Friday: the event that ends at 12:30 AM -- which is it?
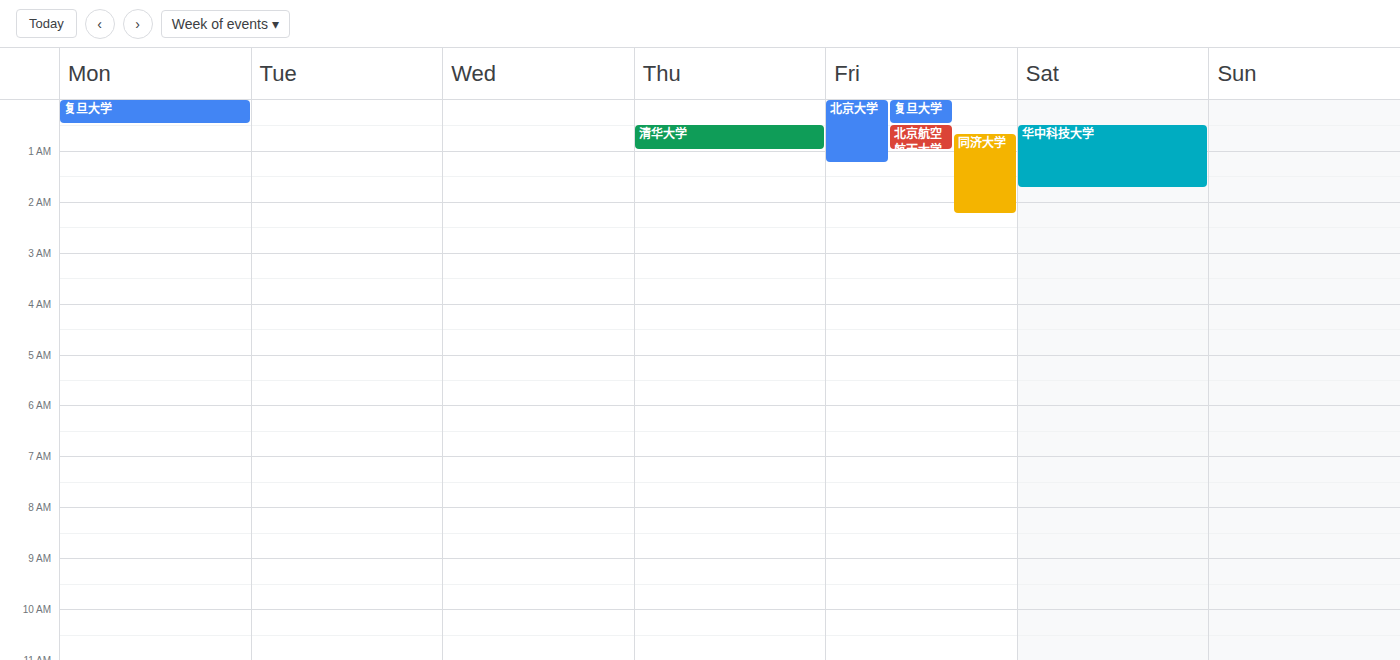
"复旦大学"